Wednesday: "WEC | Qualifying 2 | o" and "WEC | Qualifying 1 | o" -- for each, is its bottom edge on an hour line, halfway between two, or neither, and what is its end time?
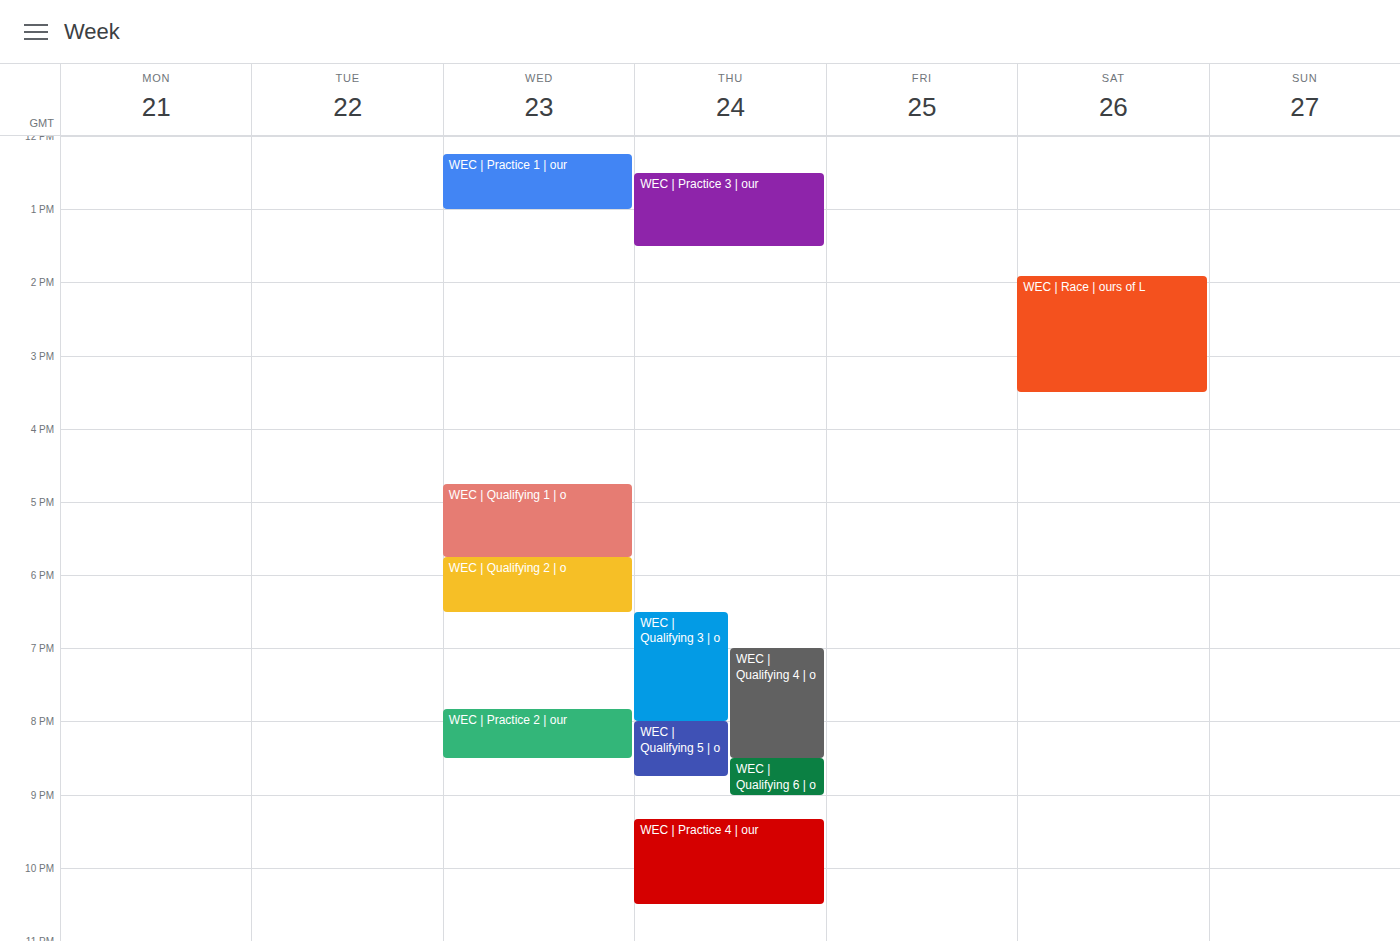
"WEC | Qualifying 2 | o": 6:30 PM, halfway between the 6 PM and 7 PM lines. "WEC | Qualifying 1 | o": 5:45 PM, neither: three quarters of the way from the 5 PM line to the 6 PM line.